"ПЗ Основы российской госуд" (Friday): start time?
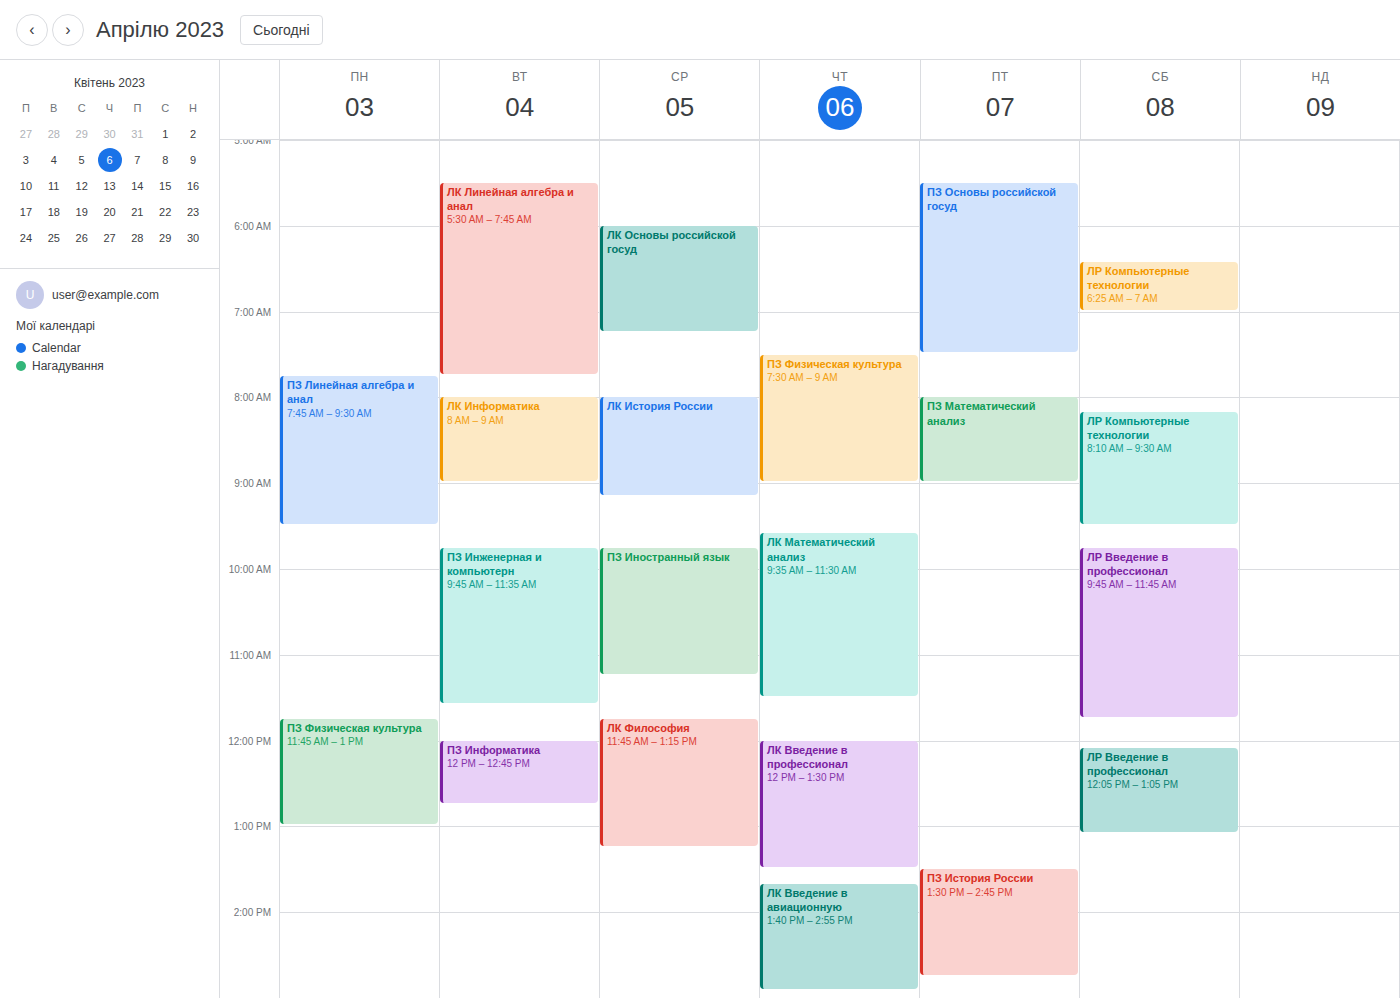
5:30 AM